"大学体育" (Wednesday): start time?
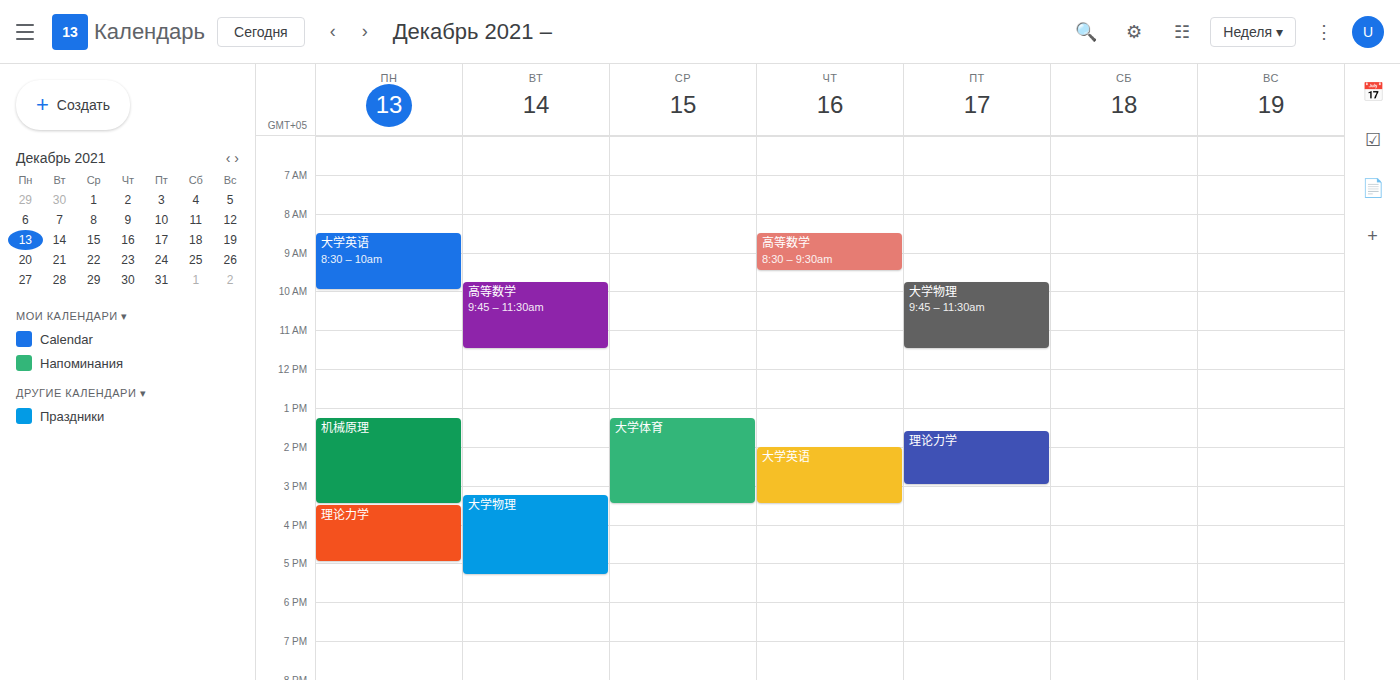
1:15 PM